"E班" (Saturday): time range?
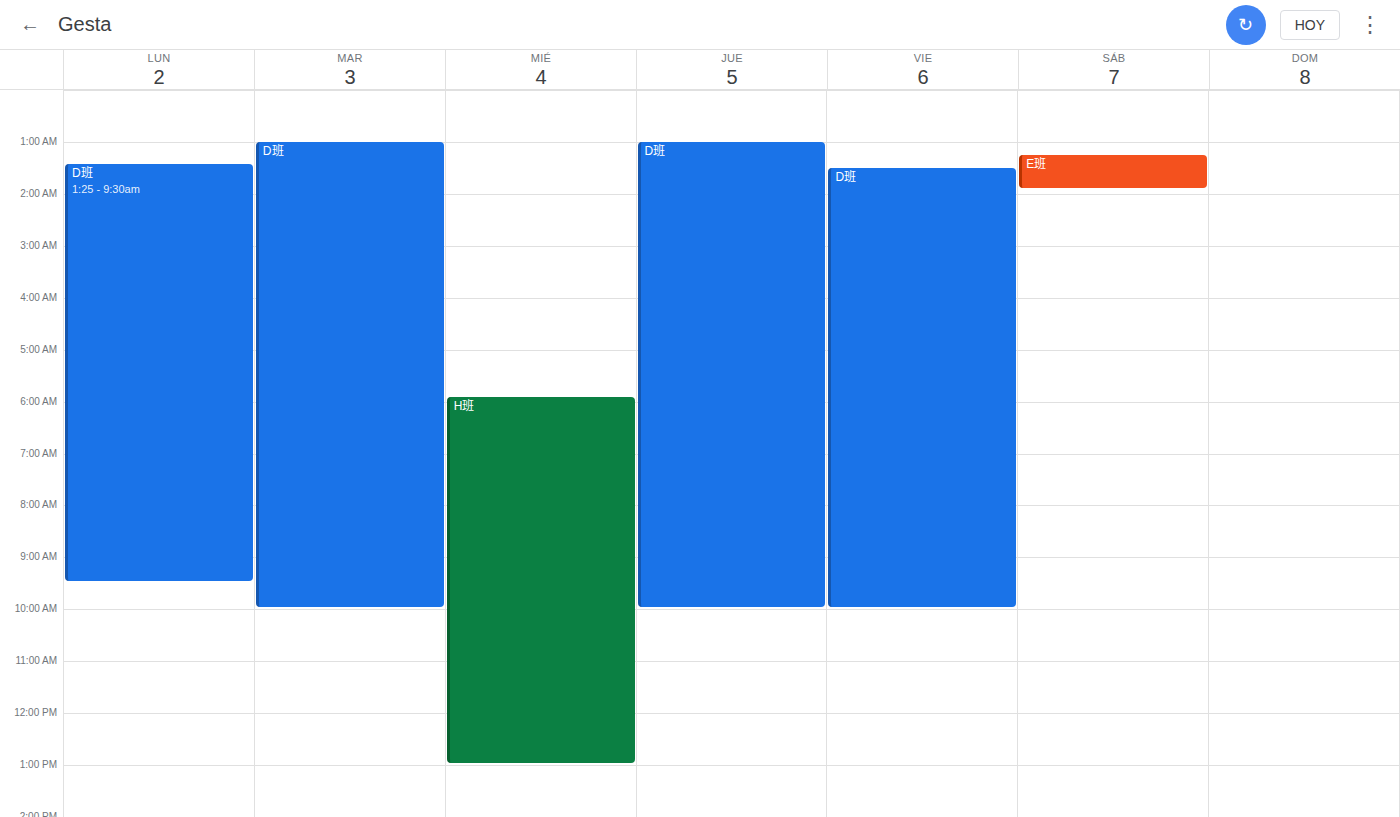
1:15 AM to 1:55 AM